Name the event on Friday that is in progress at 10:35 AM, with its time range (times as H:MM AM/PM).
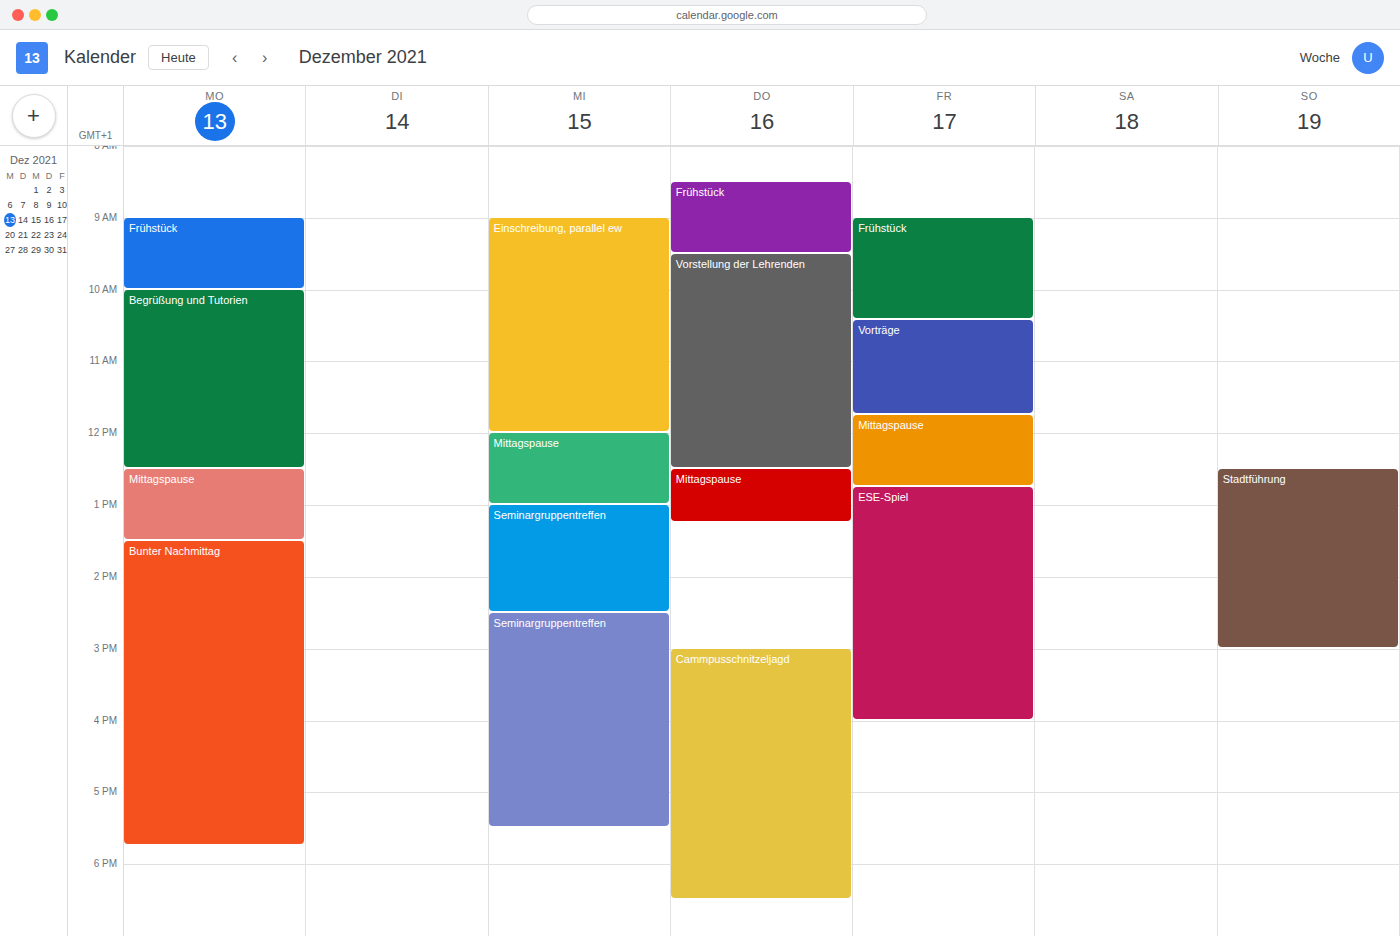
"Vorträge", 10:25 AM to 11:45 AM